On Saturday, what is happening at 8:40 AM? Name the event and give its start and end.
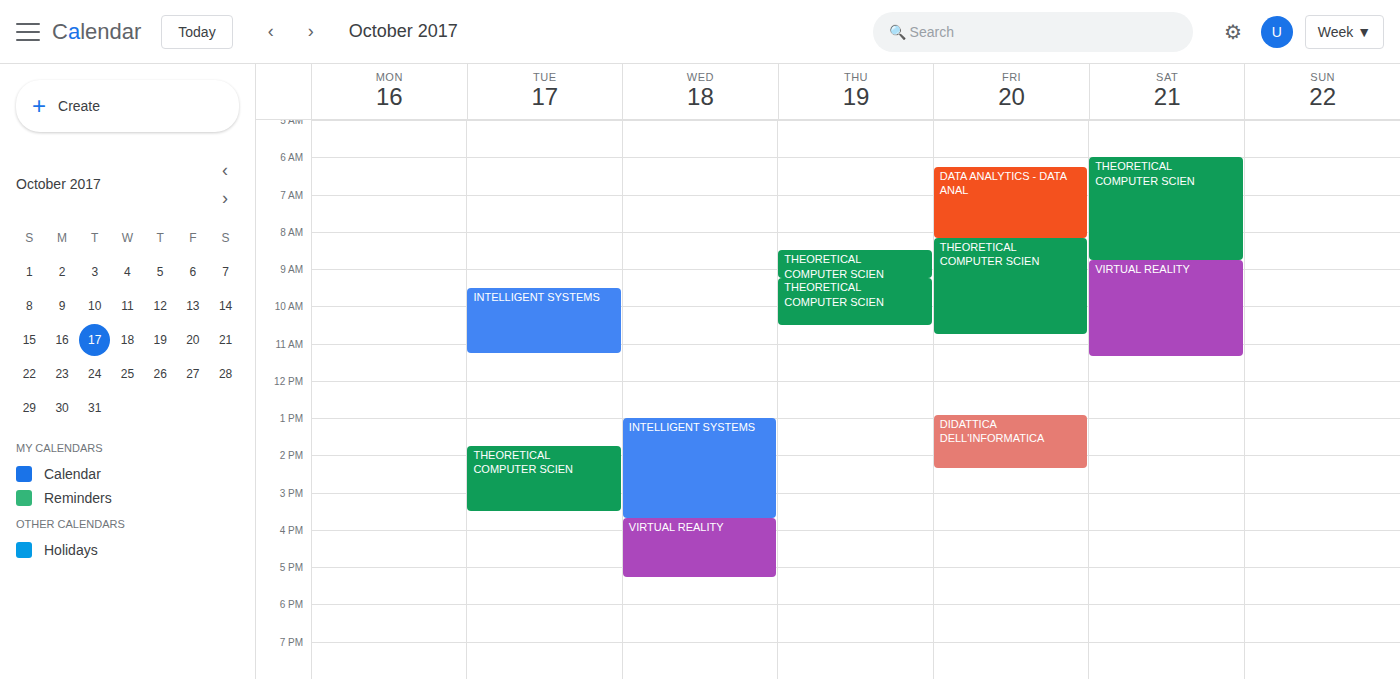
"THEORETICAL COMPUTER SCIEN", 6:00 AM to 8:45 AM